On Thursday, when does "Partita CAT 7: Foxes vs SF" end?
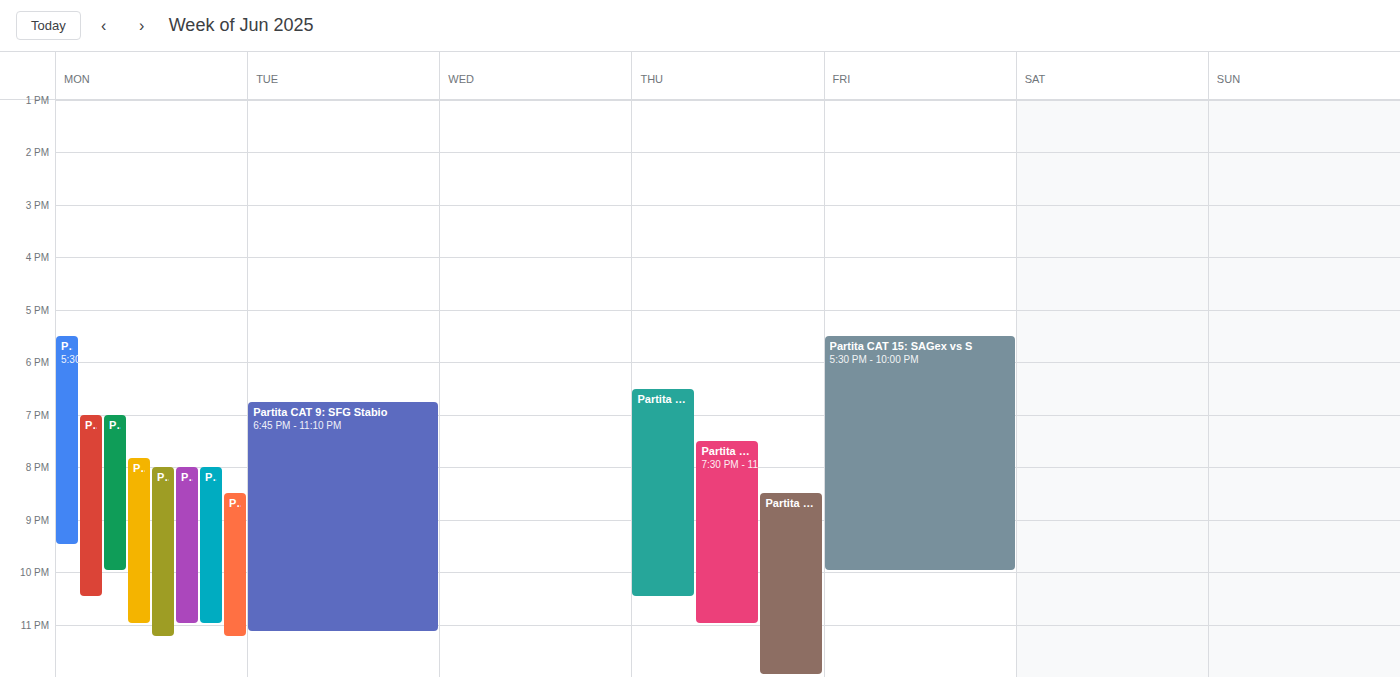
10:30 PM